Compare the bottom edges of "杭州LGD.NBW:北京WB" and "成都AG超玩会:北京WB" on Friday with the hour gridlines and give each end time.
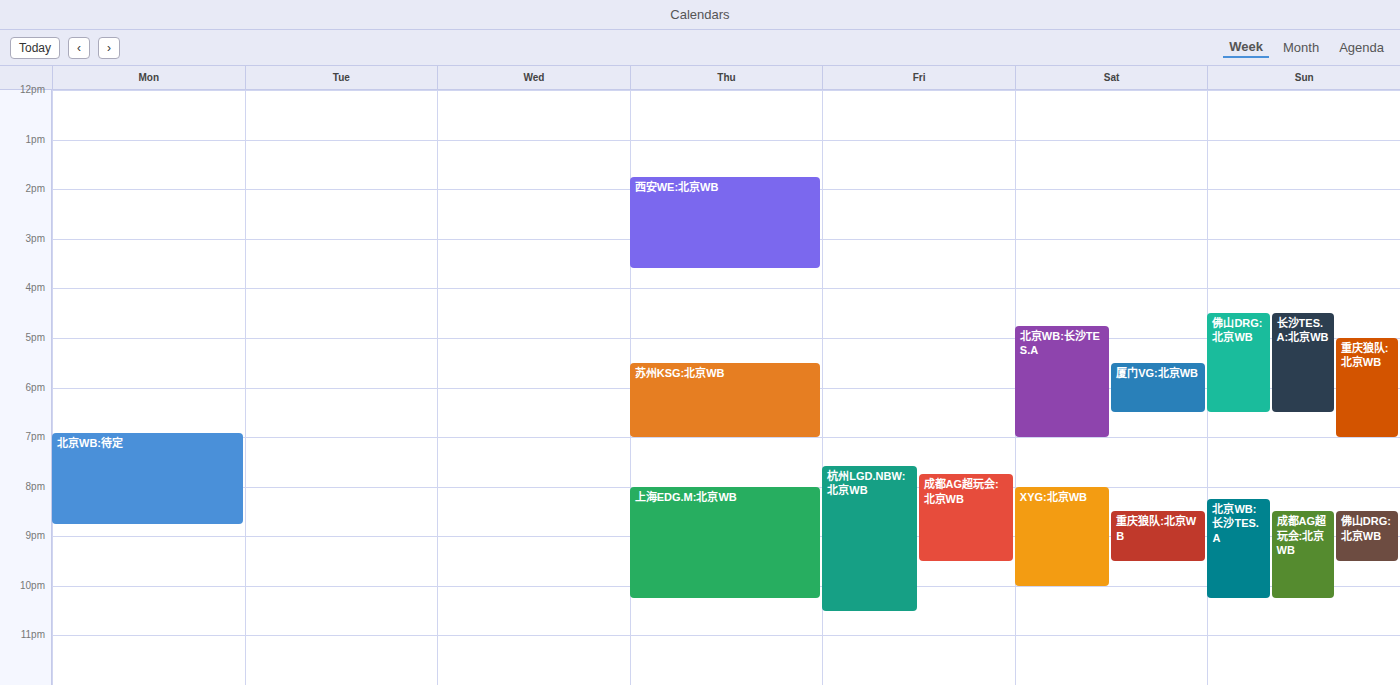
"杭州LGD.NBW:北京WB": 10:30 PM, halfway between the 10 PM and 11 PM lines. "成都AG超玩会:北京WB": 9:30 PM, halfway between the 9 PM and 10 PM lines.